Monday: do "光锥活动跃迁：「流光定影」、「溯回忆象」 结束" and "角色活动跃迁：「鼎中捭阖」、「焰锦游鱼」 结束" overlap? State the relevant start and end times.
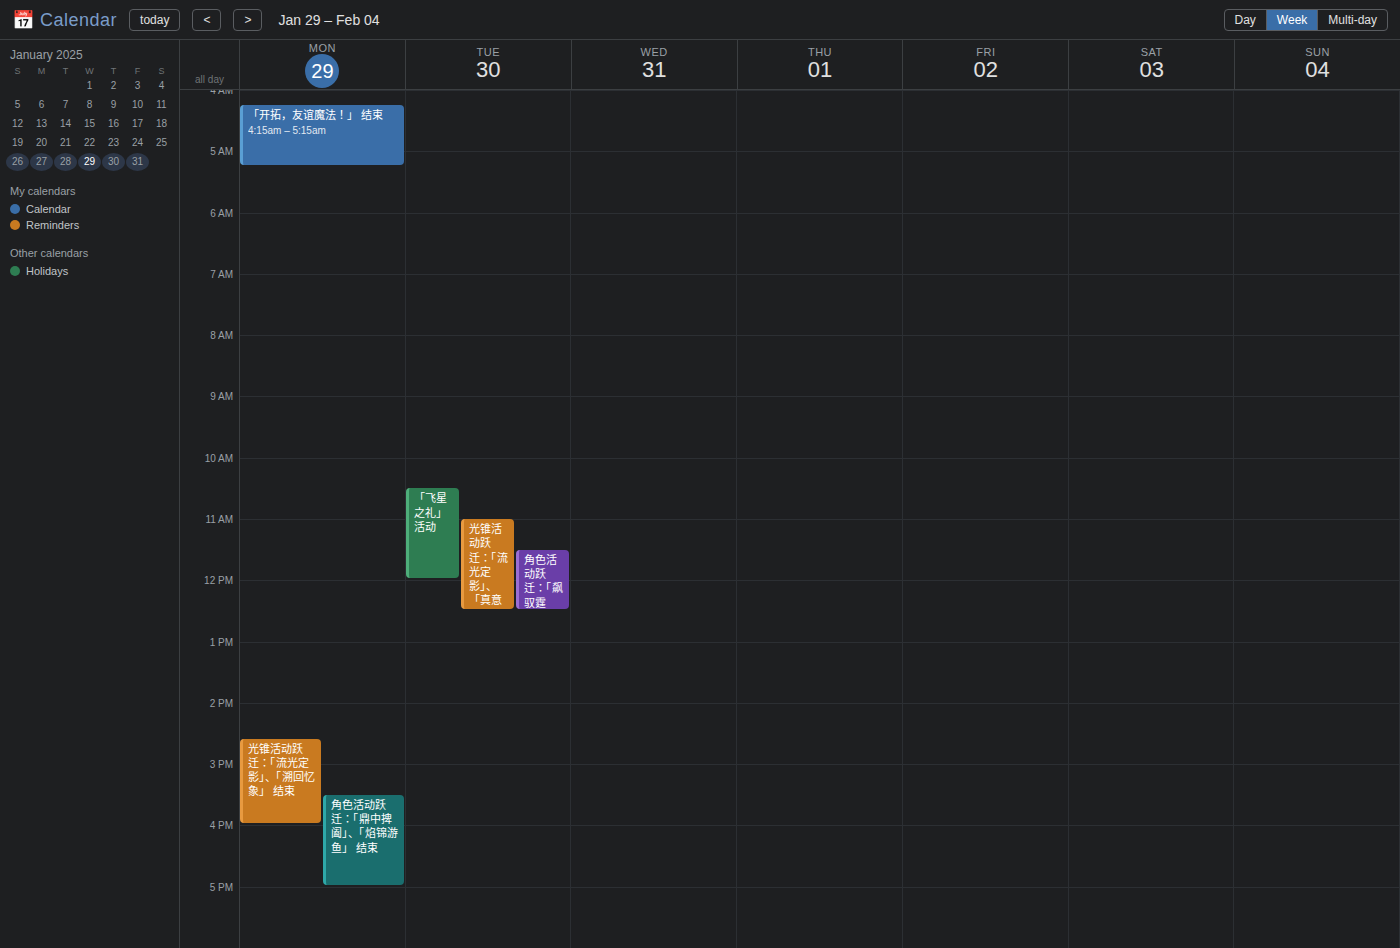
"角色活动跃迁：「鼎中捭阖」、「焰锦游鱼」 结束" starts at 3:30 PM, before "光锥活动跃迁：「流光定影」、「溯回忆象」 结束" ends at 4:00 PM -- they overlap.